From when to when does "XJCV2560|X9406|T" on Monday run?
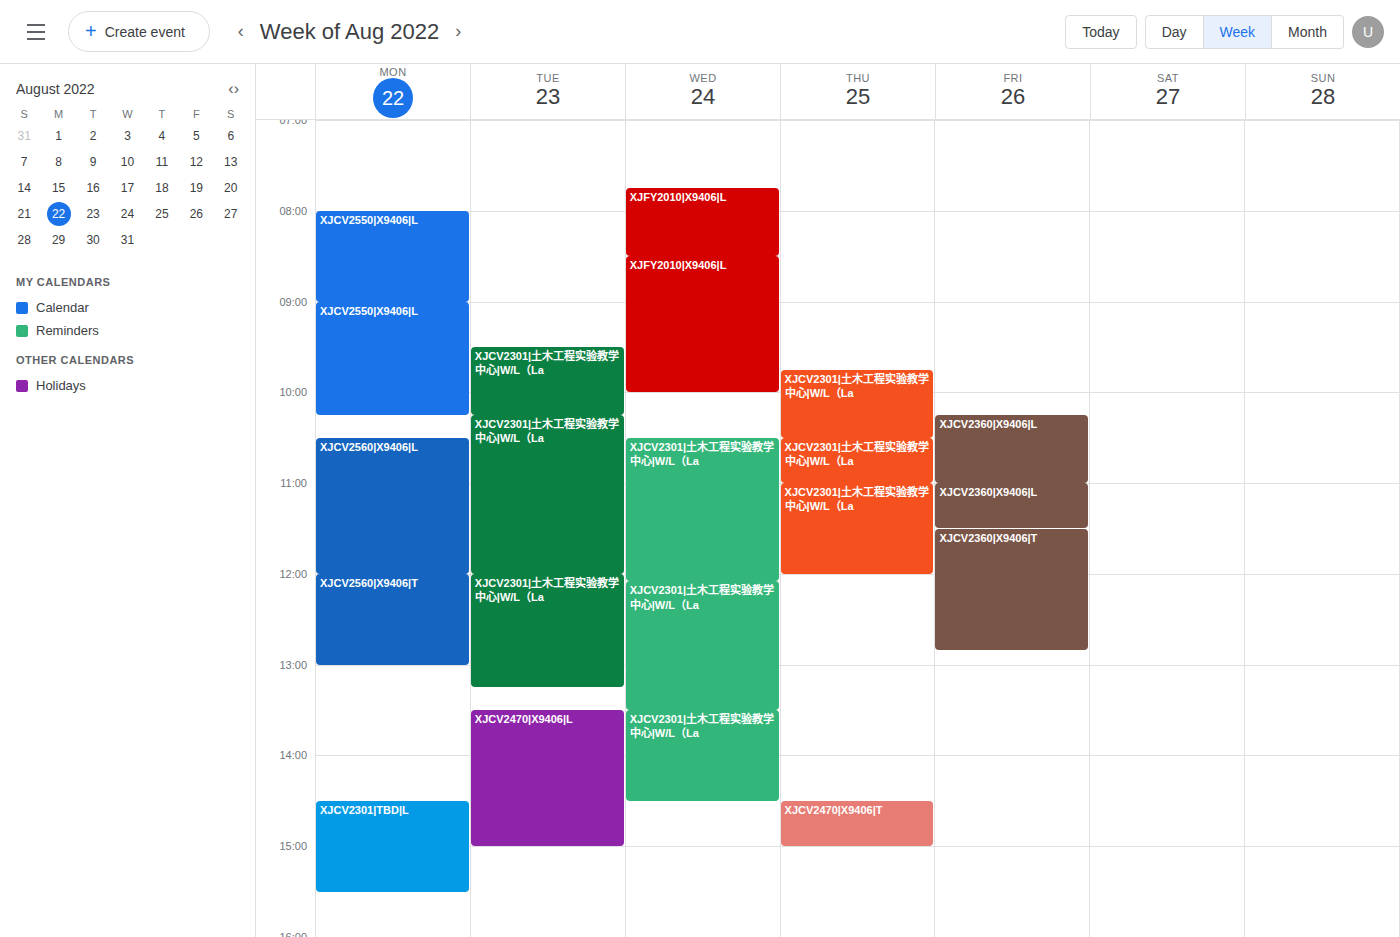
12:00 to 13:00